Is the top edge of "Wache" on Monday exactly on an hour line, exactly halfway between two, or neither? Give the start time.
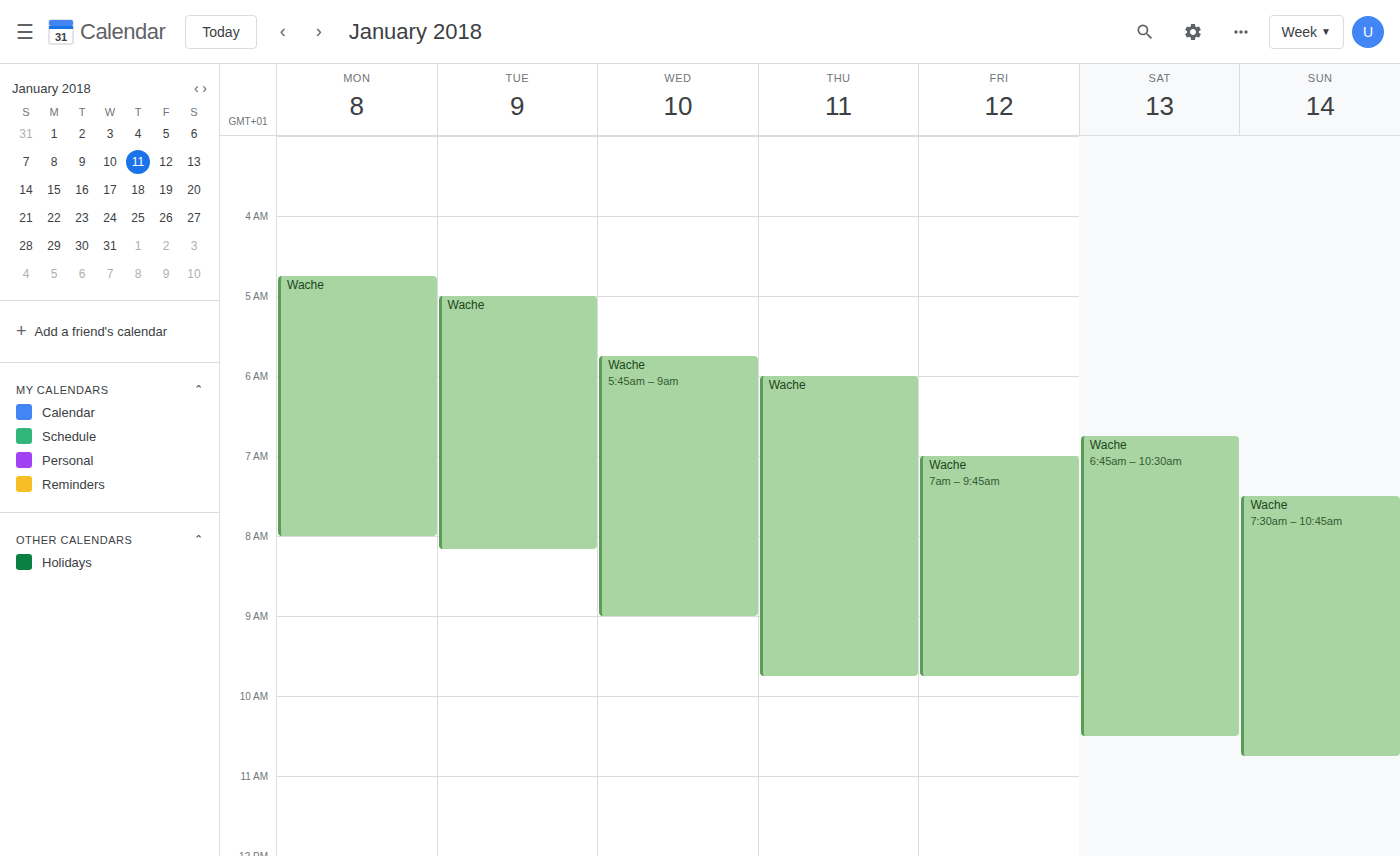
4:45 AM -- neither: three quarters of the way from the 4 AM line to the 5 AM line.